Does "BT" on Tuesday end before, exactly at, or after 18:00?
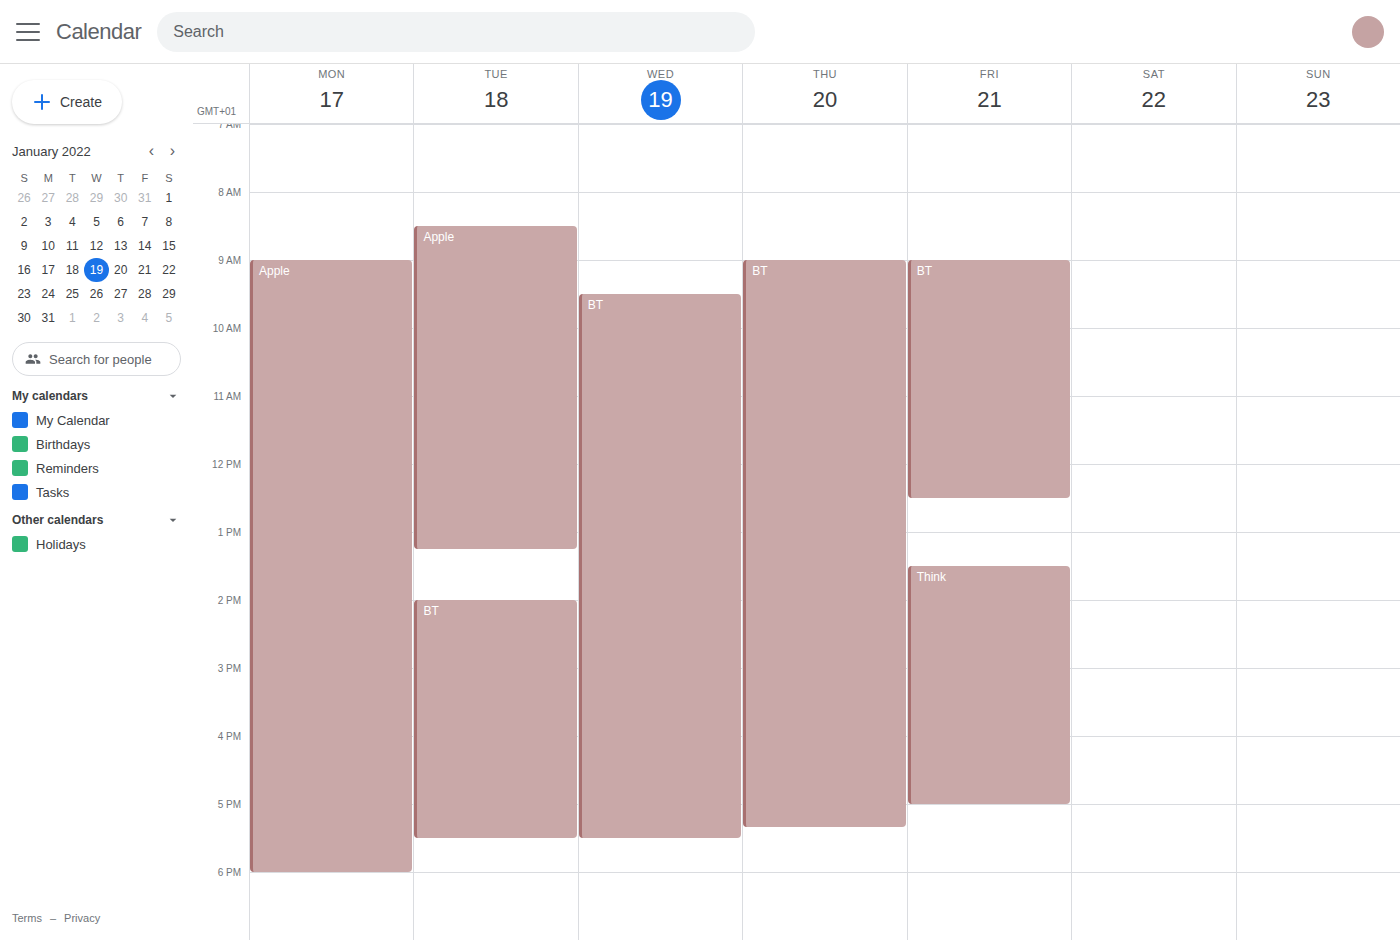
17:30 -- before 18:00, 30 minutes above the 18:00 line.